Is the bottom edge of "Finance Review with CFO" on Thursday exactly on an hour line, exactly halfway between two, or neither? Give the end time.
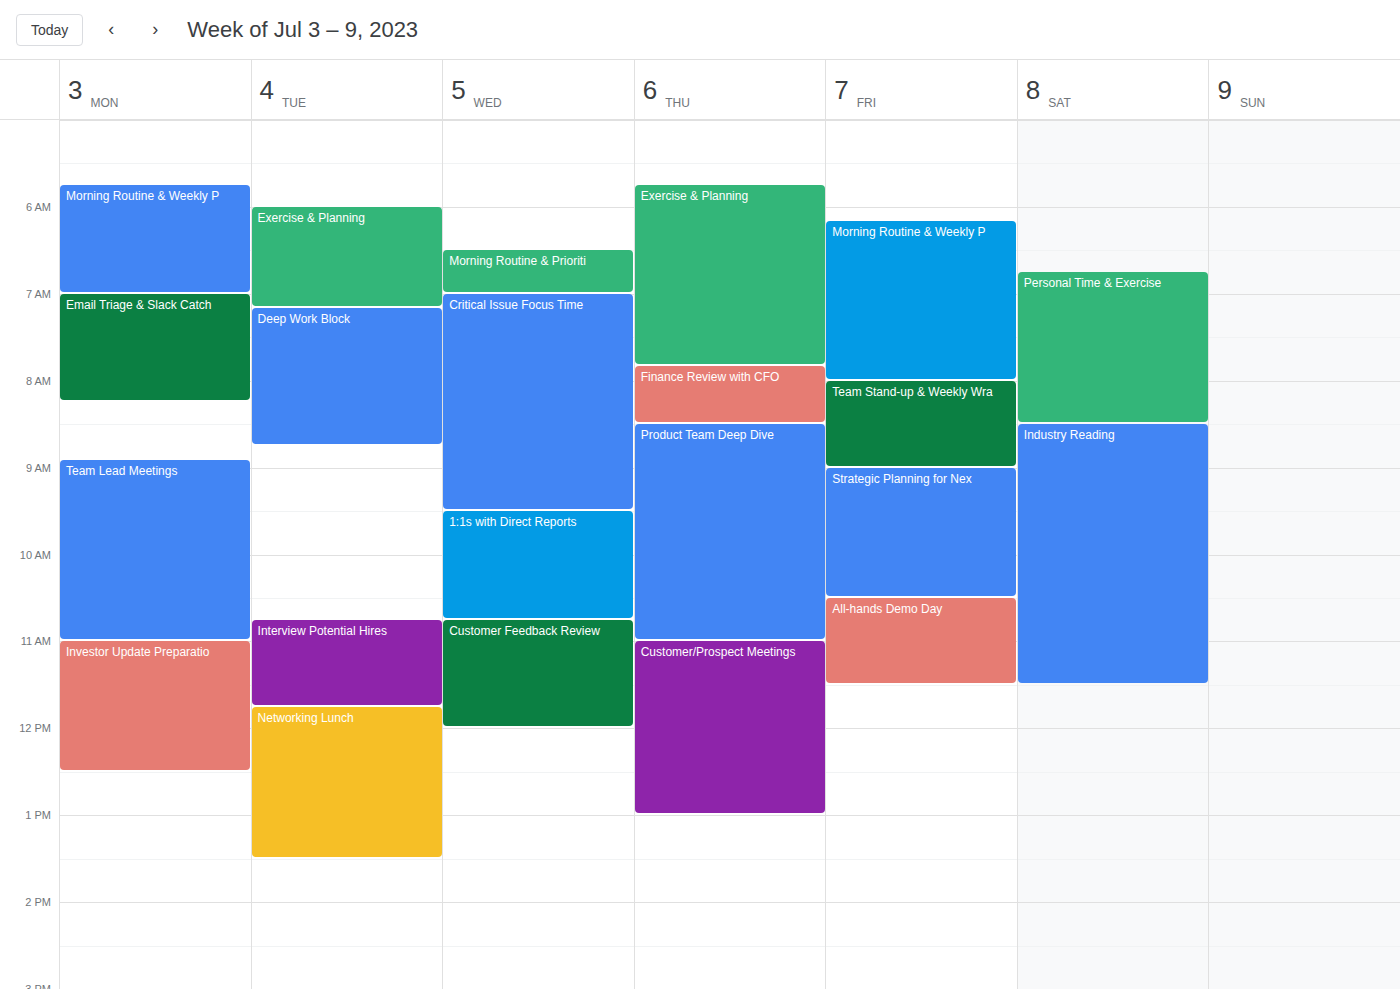
8:30 AM -- halfway between the 8 AM and 9 AM lines.